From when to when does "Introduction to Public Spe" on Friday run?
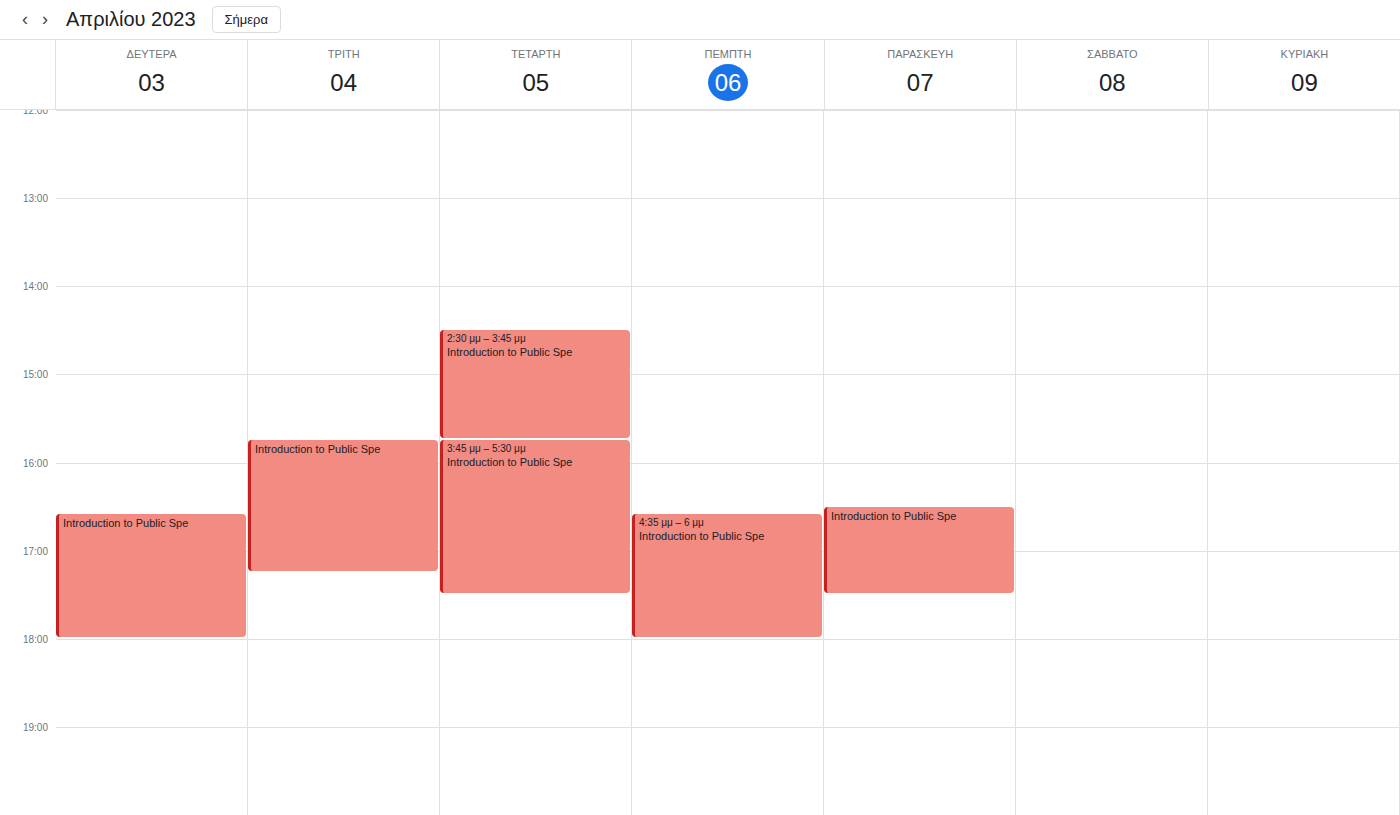
4:30 PM to 5:30 PM